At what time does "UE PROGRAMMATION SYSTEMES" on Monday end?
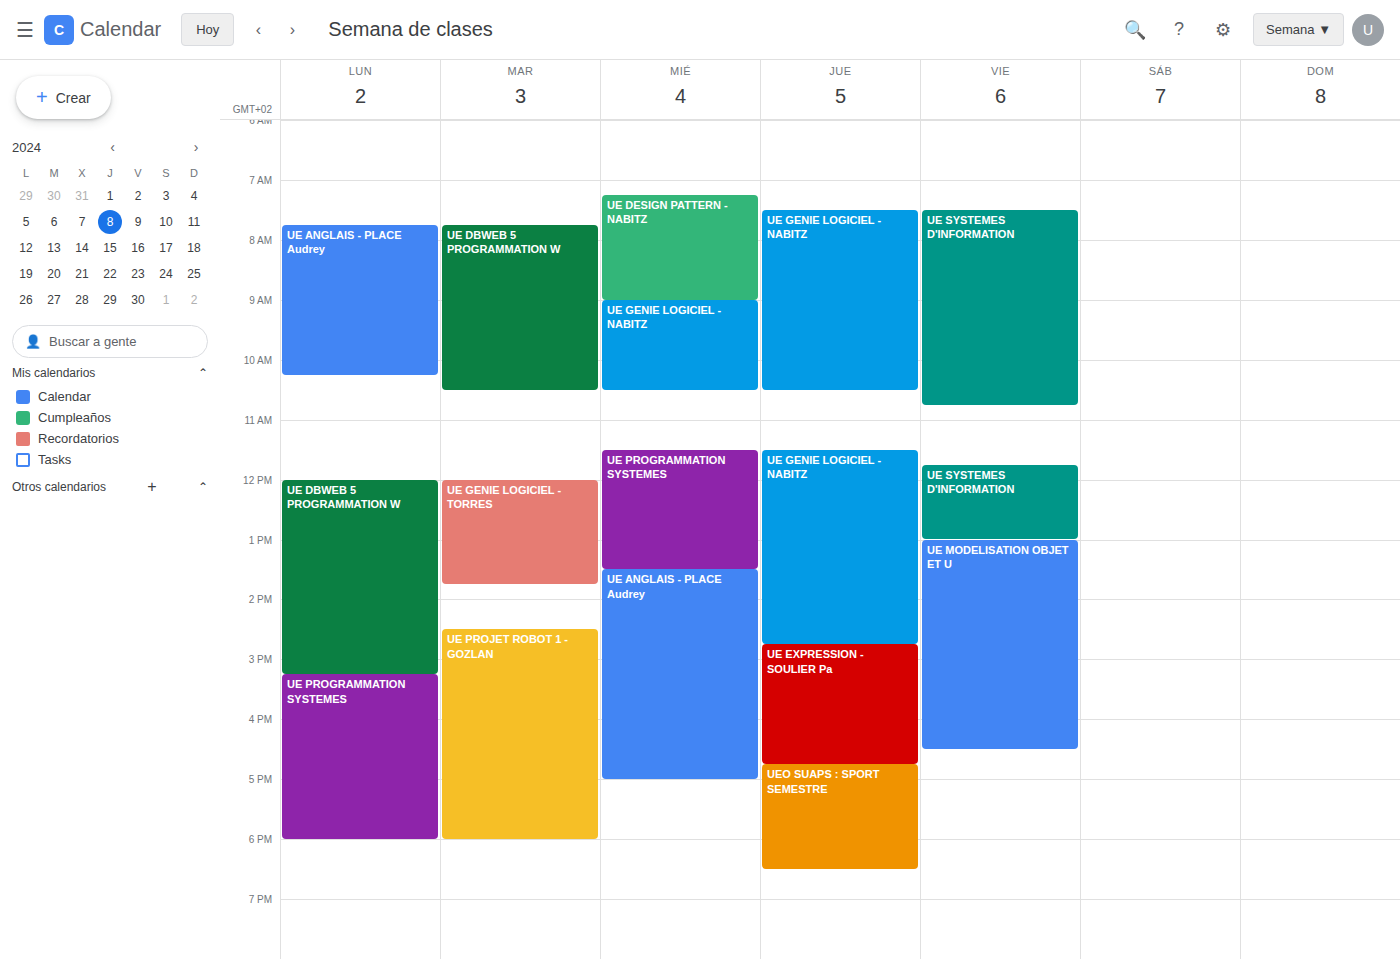
6:00 PM